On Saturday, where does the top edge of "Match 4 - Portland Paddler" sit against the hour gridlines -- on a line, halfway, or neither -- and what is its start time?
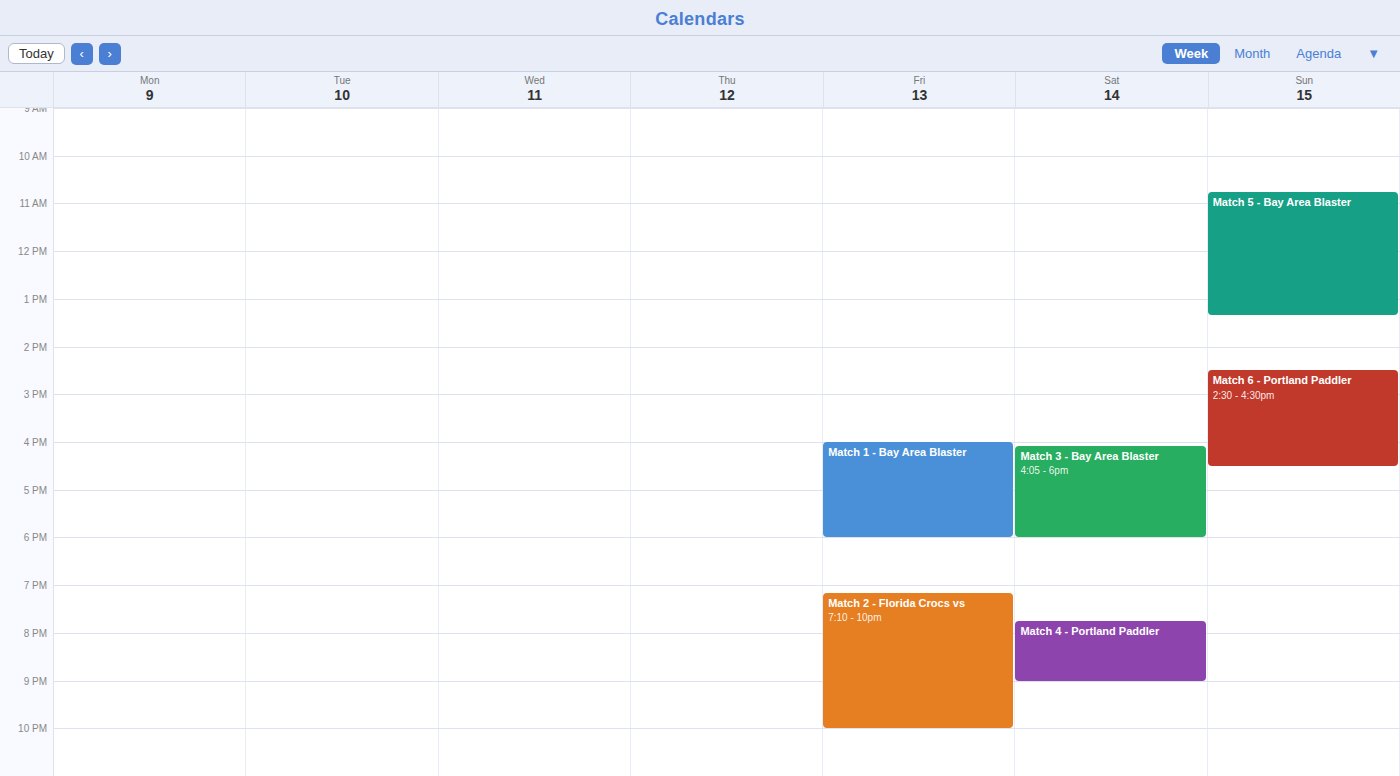
19:45 -- neither: three quarters of the way from the 19:00 line to the 20:00 line.